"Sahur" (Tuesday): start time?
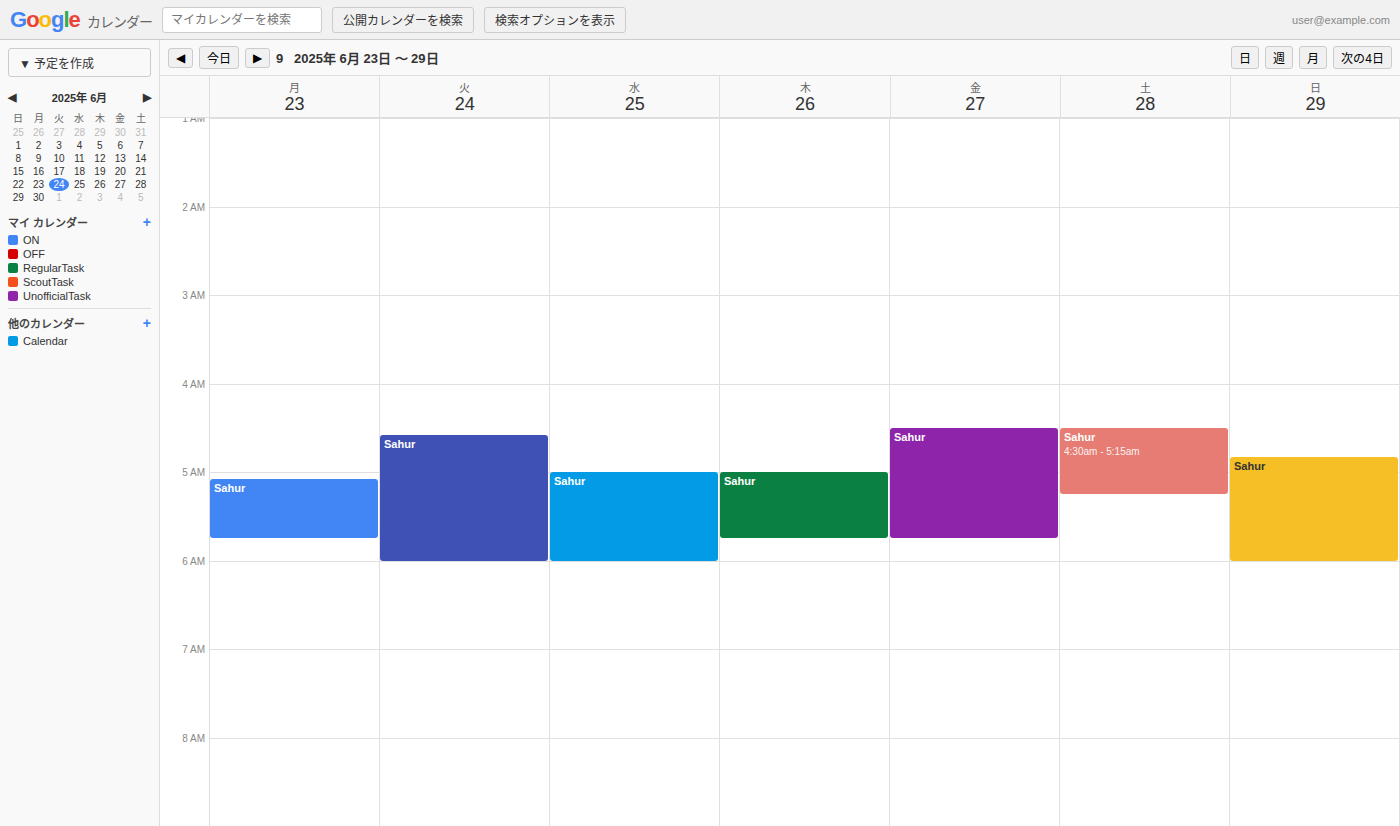
04:35